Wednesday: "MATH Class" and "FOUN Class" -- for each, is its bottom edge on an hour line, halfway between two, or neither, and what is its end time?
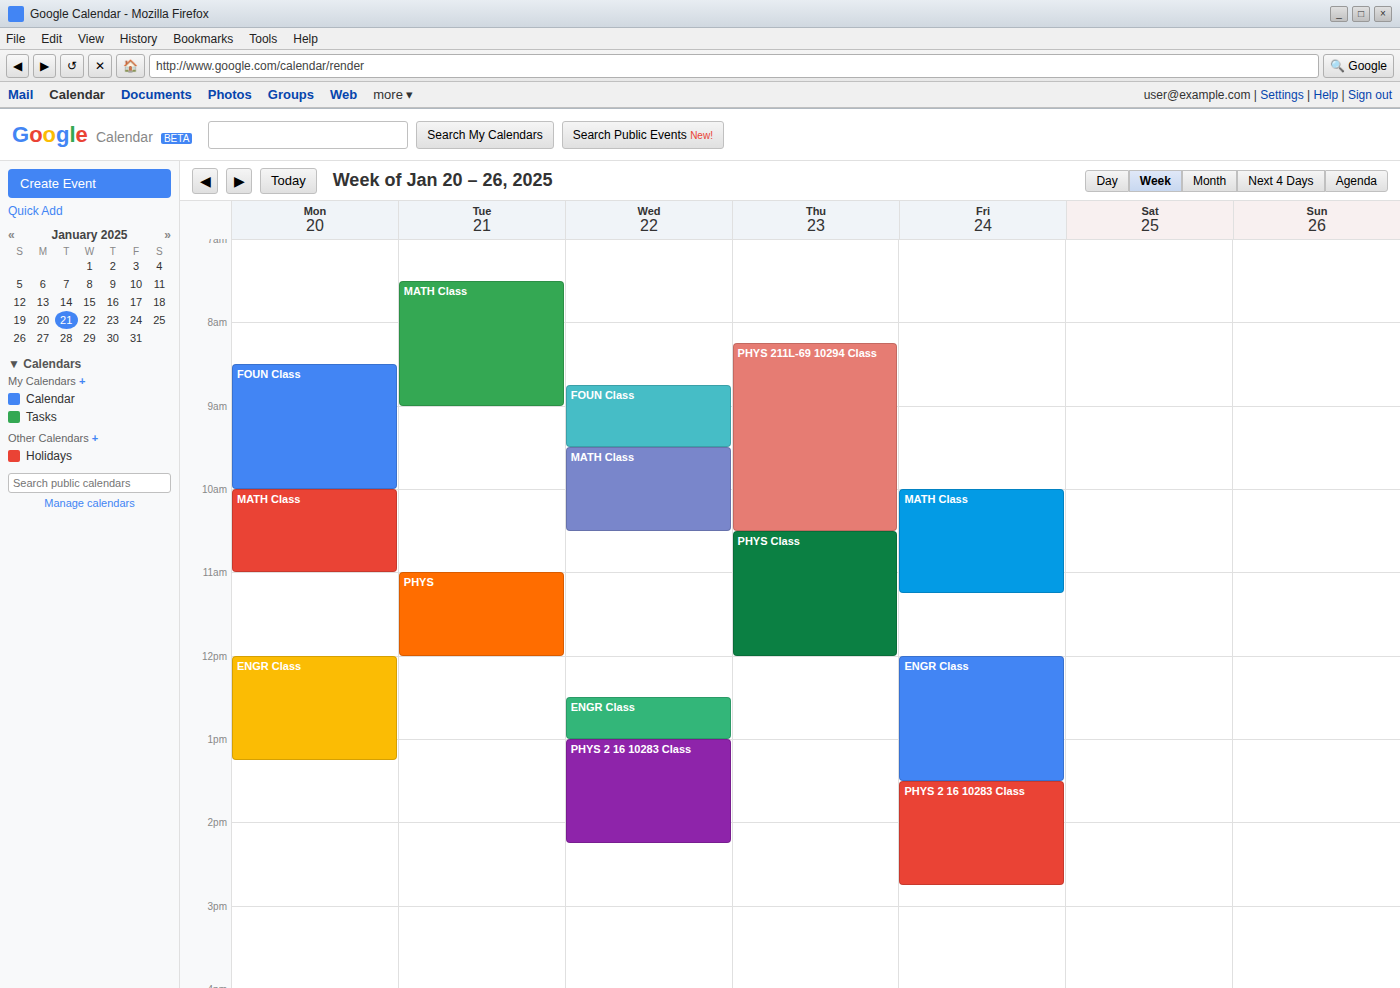
"MATH Class": 10:30 AM, halfway between the 10 AM and 11 AM lines. "FOUN Class": 9:30 AM, halfway between the 9 AM and 10 AM lines.